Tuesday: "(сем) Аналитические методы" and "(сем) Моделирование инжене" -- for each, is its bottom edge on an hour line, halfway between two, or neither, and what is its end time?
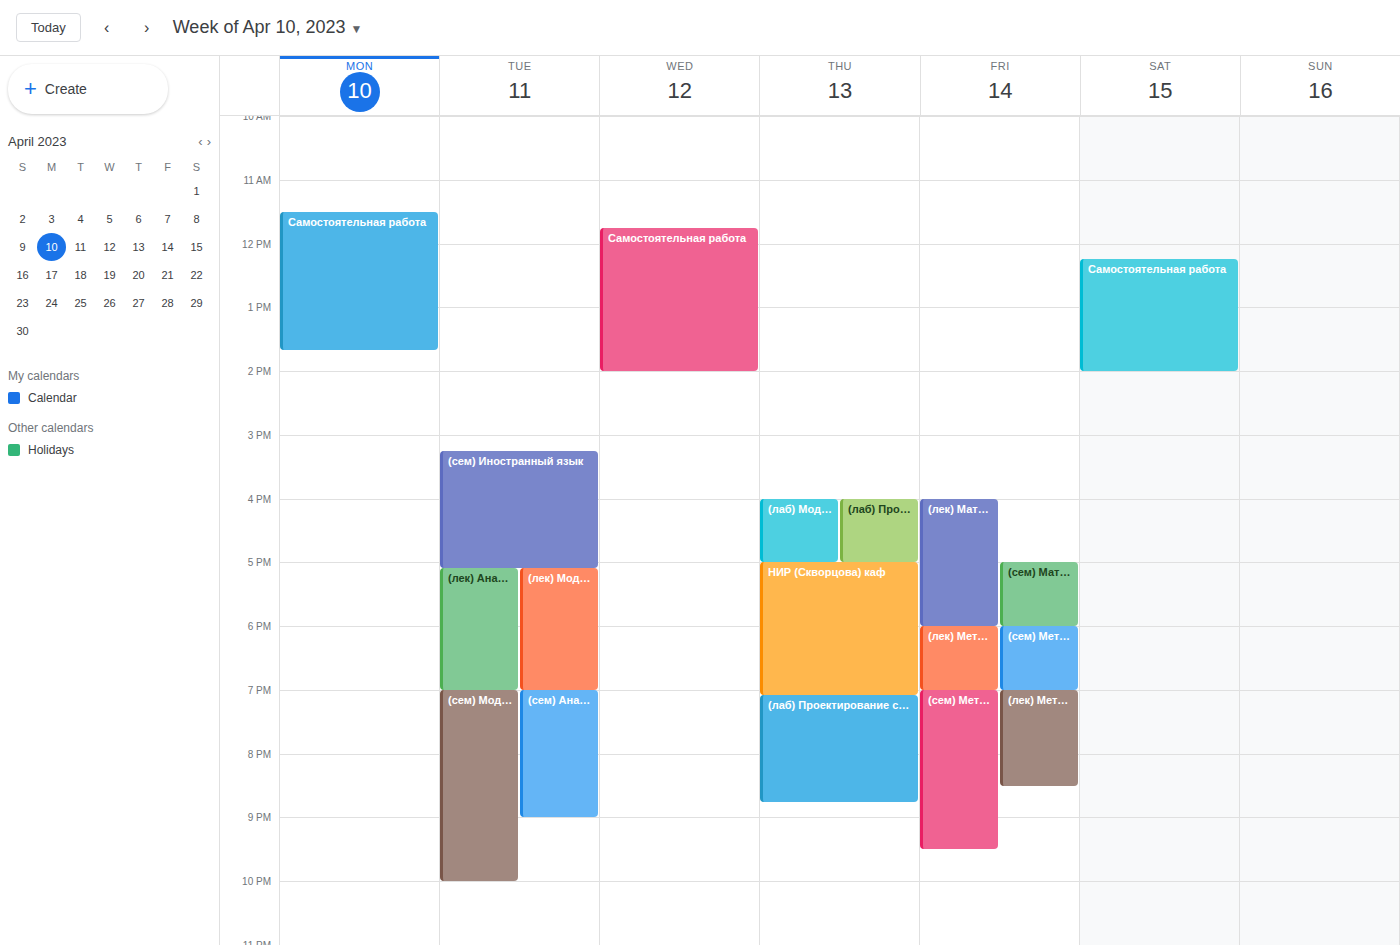
"(сем) Аналитические методы": 9:00 PM, exactly on the 9 PM line. "(сем) Моделирование инжене": 10:00 PM, exactly on the 10 PM line.